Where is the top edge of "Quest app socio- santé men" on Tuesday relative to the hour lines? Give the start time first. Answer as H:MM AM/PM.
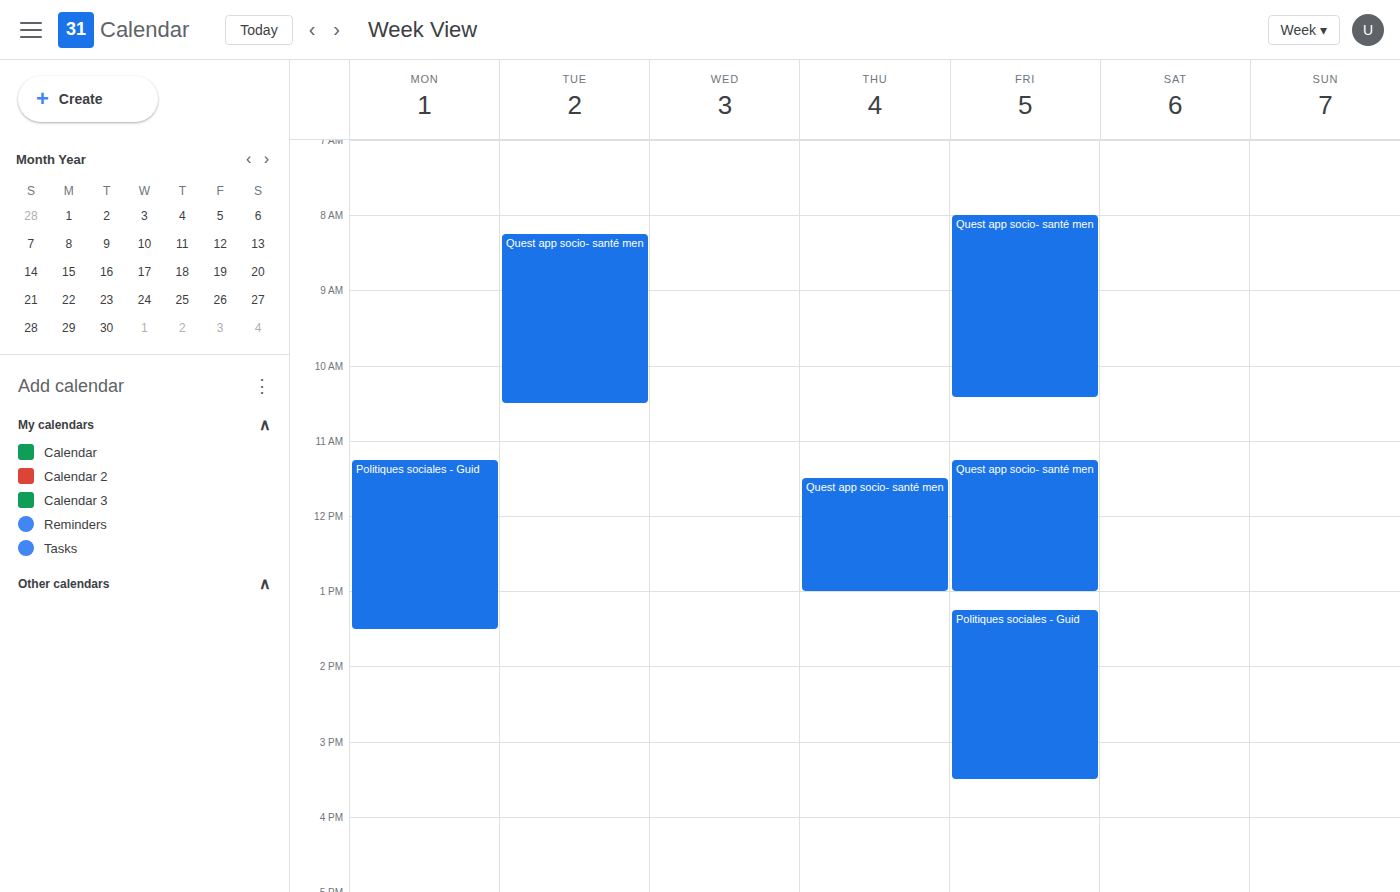
8:15 AM -- neither: a quarter of the way from the 8 AM line to the 9 AM line.